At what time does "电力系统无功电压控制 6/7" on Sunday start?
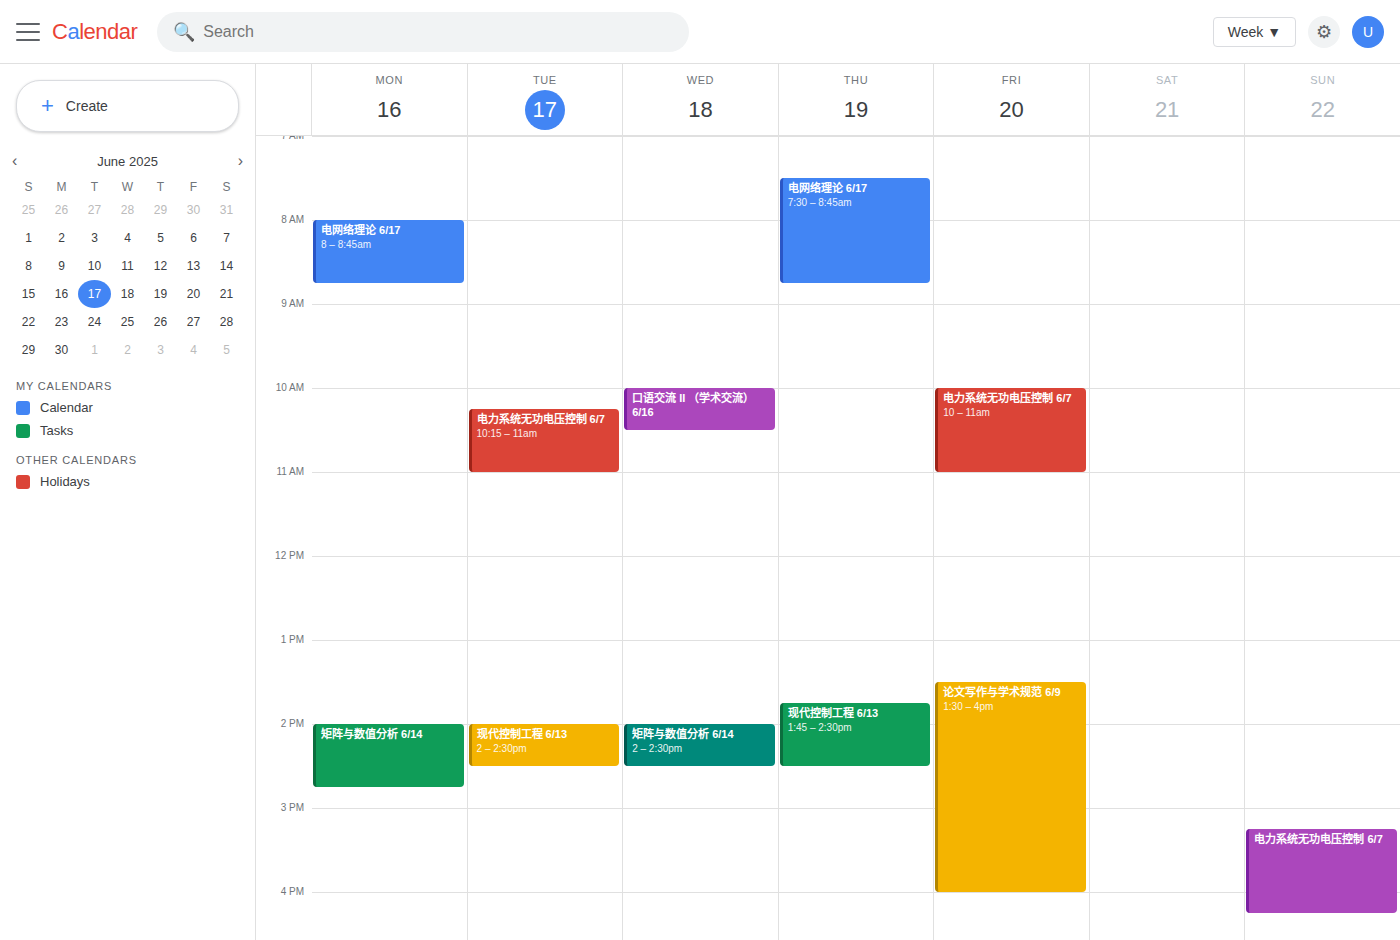
3:15 PM